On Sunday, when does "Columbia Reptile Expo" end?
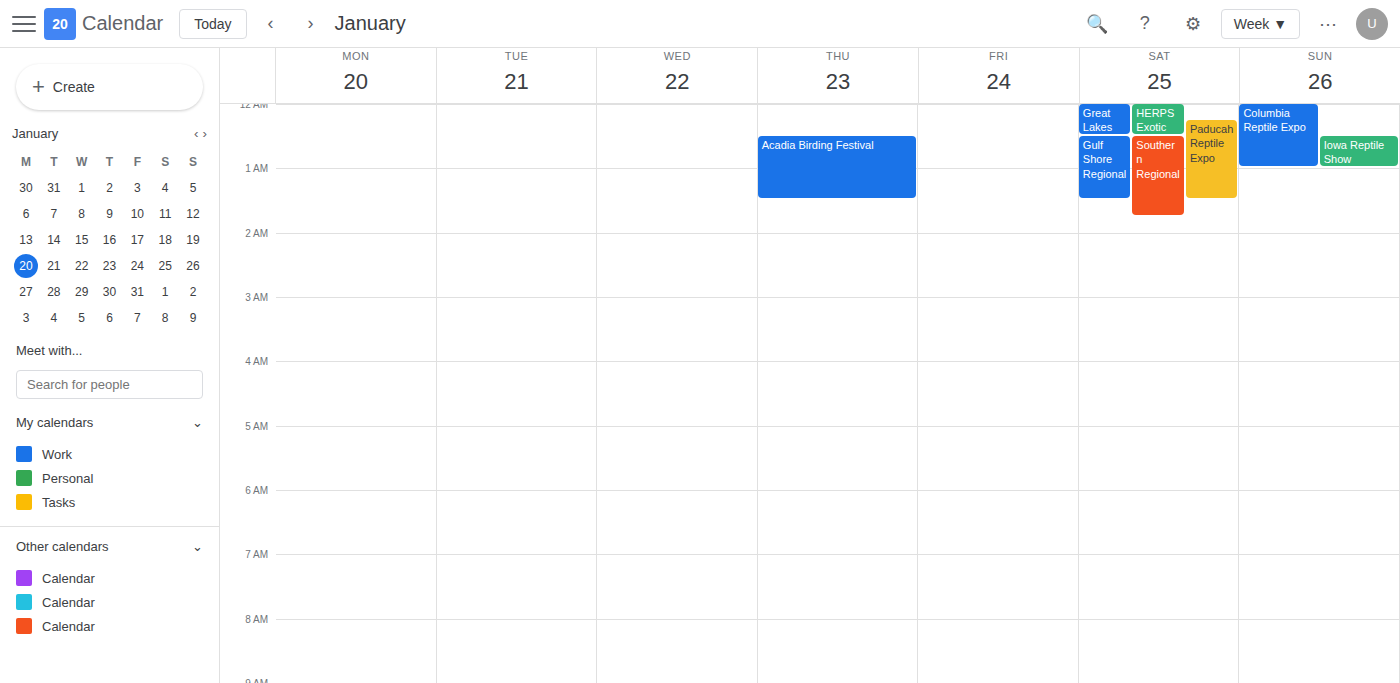
1:00 AM